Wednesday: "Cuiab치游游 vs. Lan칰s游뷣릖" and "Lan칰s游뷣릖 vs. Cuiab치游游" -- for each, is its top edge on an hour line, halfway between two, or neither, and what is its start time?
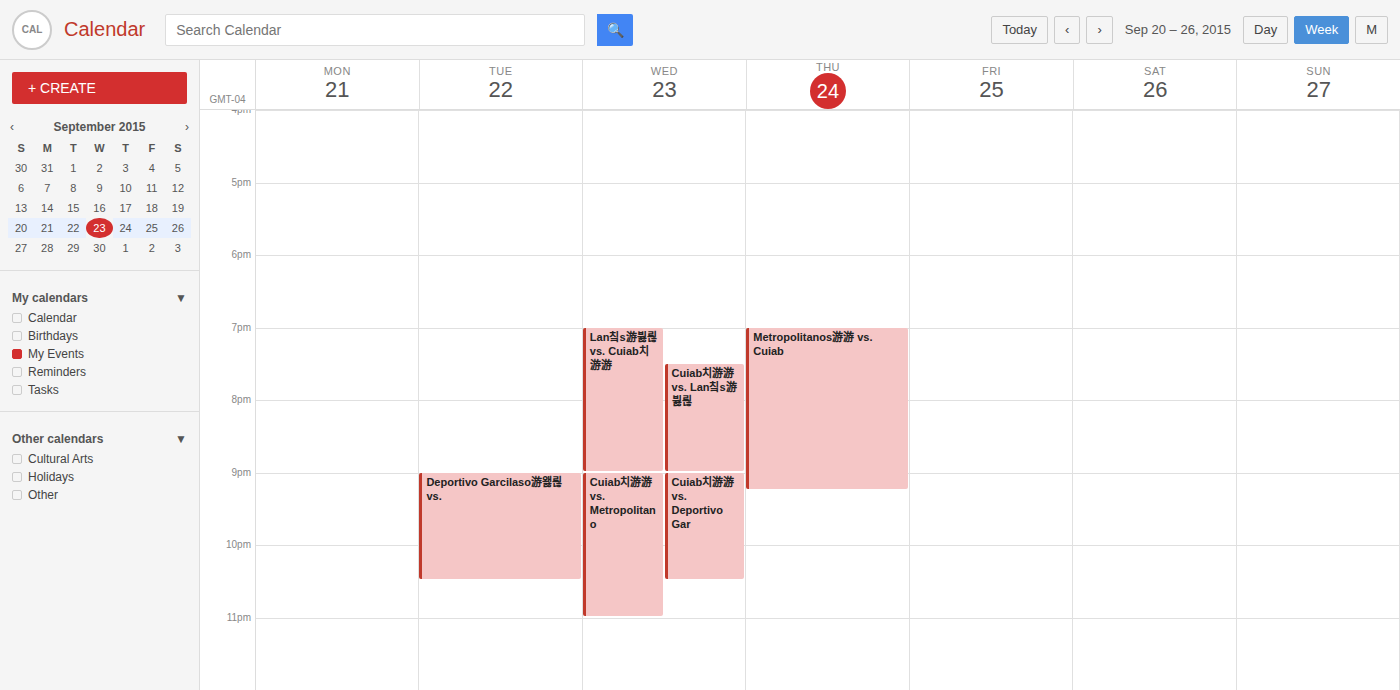
"Cuiab치游游 vs. Lan칰s游뷣릖": 7:30 PM, halfway between the 7 PM and 8 PM lines. "Lan칰s游뷣릖 vs. Cuiab치游游": 7:00 PM, exactly on the 7 PM line.